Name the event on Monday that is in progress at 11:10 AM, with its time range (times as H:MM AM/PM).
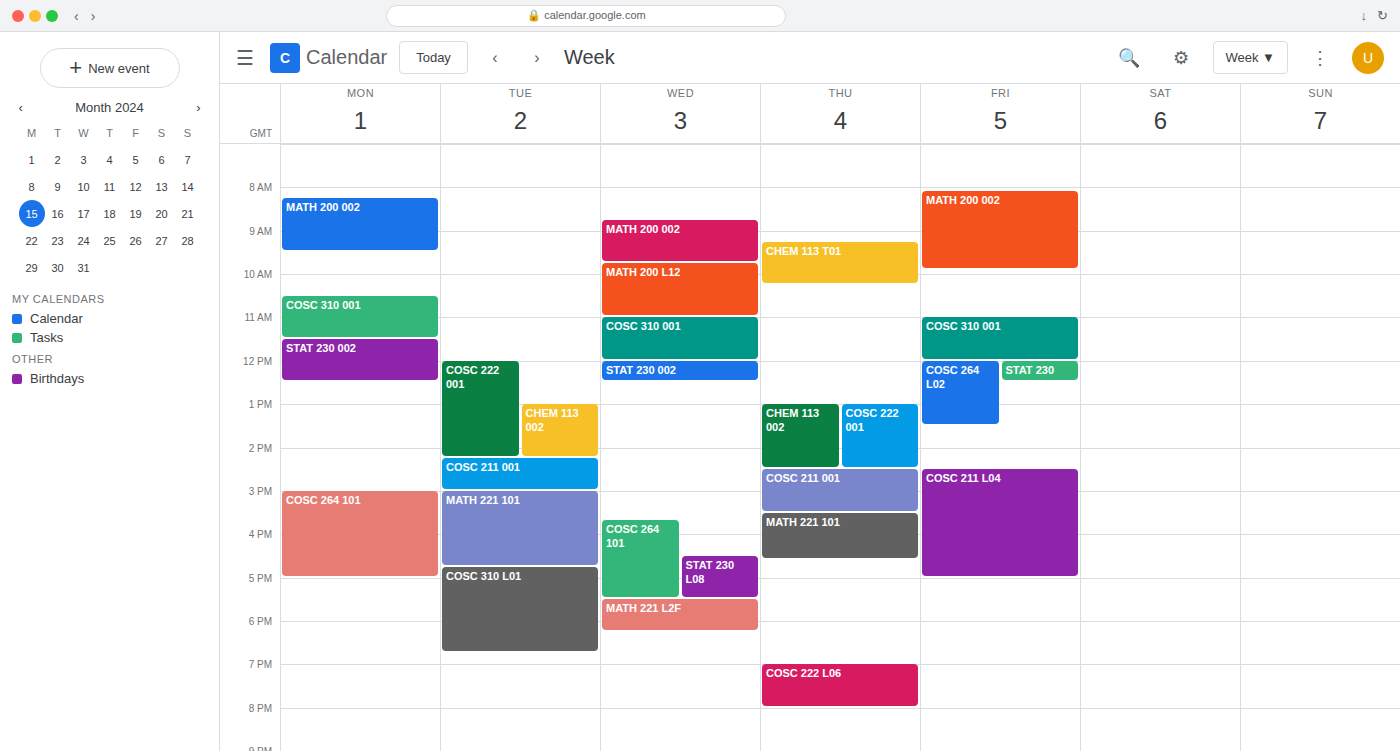
"COSC 310 001", 10:30 AM to 11:30 AM